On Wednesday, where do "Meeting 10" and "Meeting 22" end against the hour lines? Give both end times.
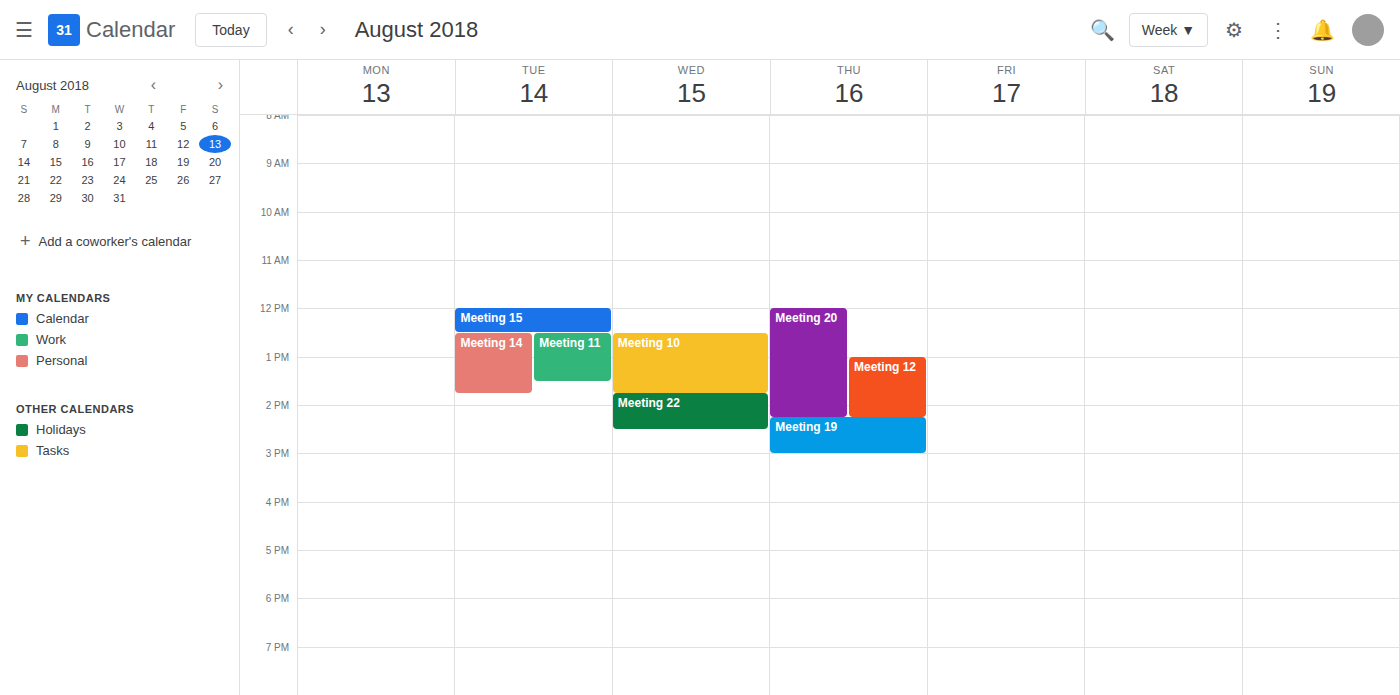
"Meeting 10": 1:45 PM, neither: three quarters of the way from the 1 PM line to the 2 PM line. "Meeting 22": 2:30 PM, halfway between the 2 PM and 3 PM lines.